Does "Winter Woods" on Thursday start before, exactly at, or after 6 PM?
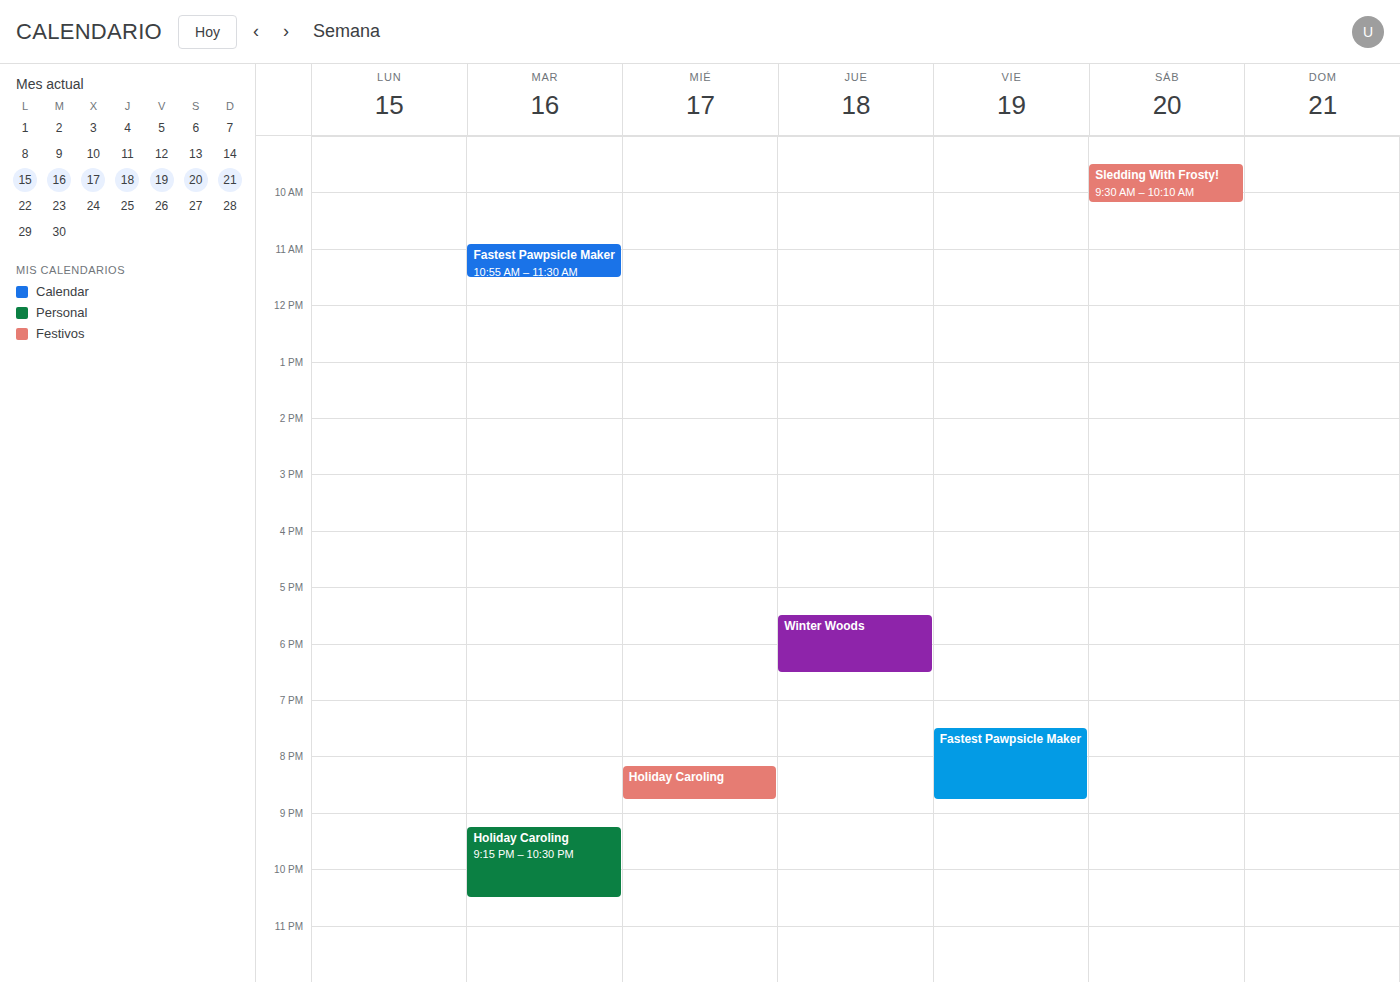
5:30 PM -- before 6 PM, 30 minutes above the 6 PM line.